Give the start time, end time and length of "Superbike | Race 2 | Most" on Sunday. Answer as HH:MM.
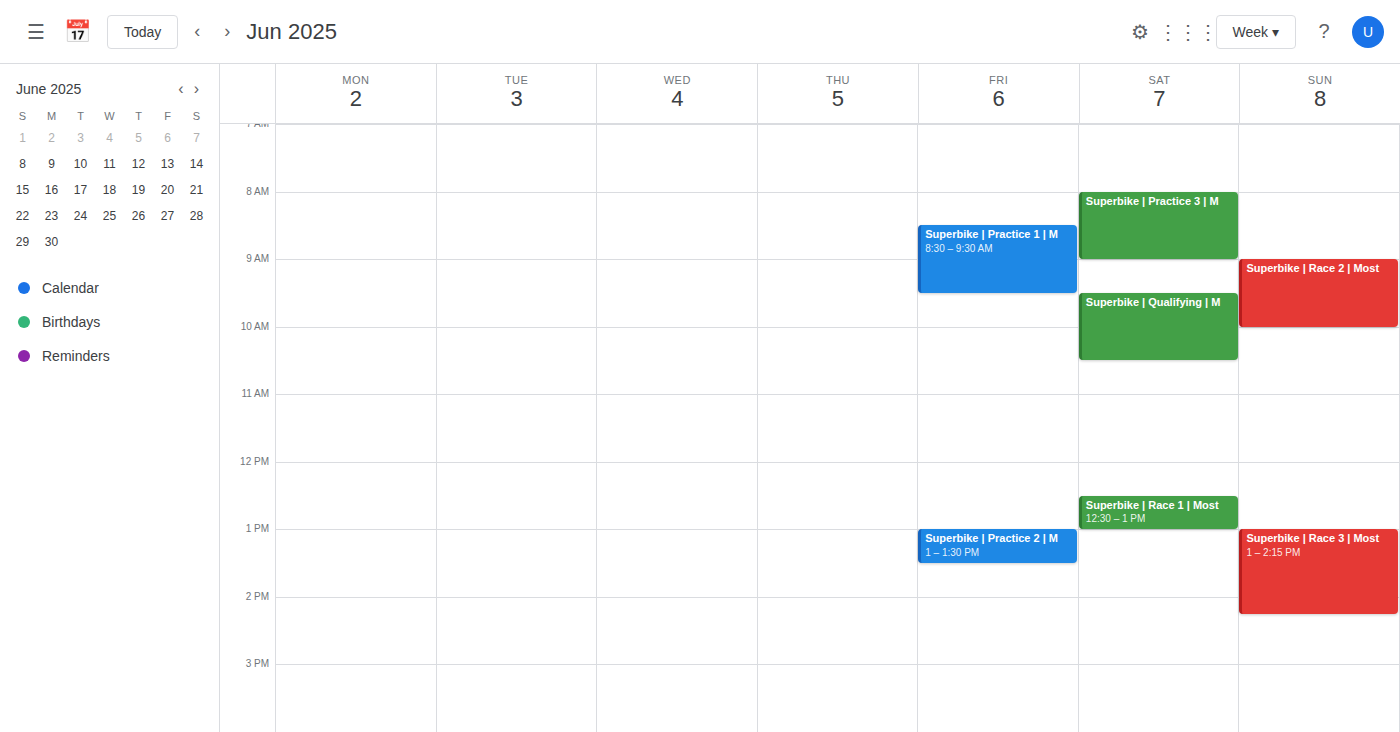
09:00 to 10:00, 1 hour